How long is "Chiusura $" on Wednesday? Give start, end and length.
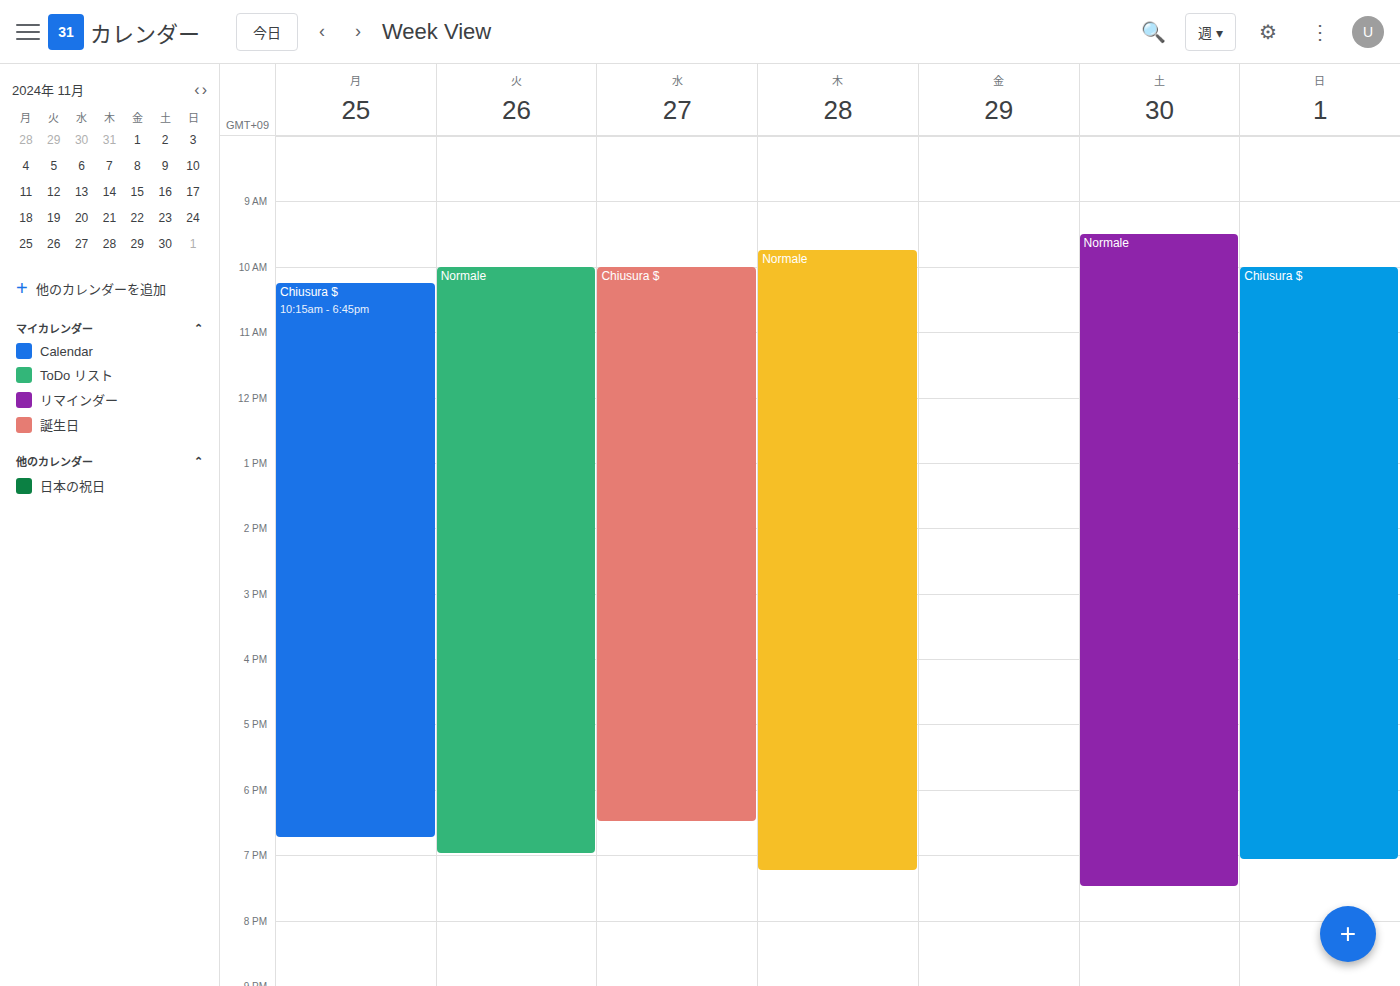
10:00 AM to 6:30 PM, 8 hours 30 minutes